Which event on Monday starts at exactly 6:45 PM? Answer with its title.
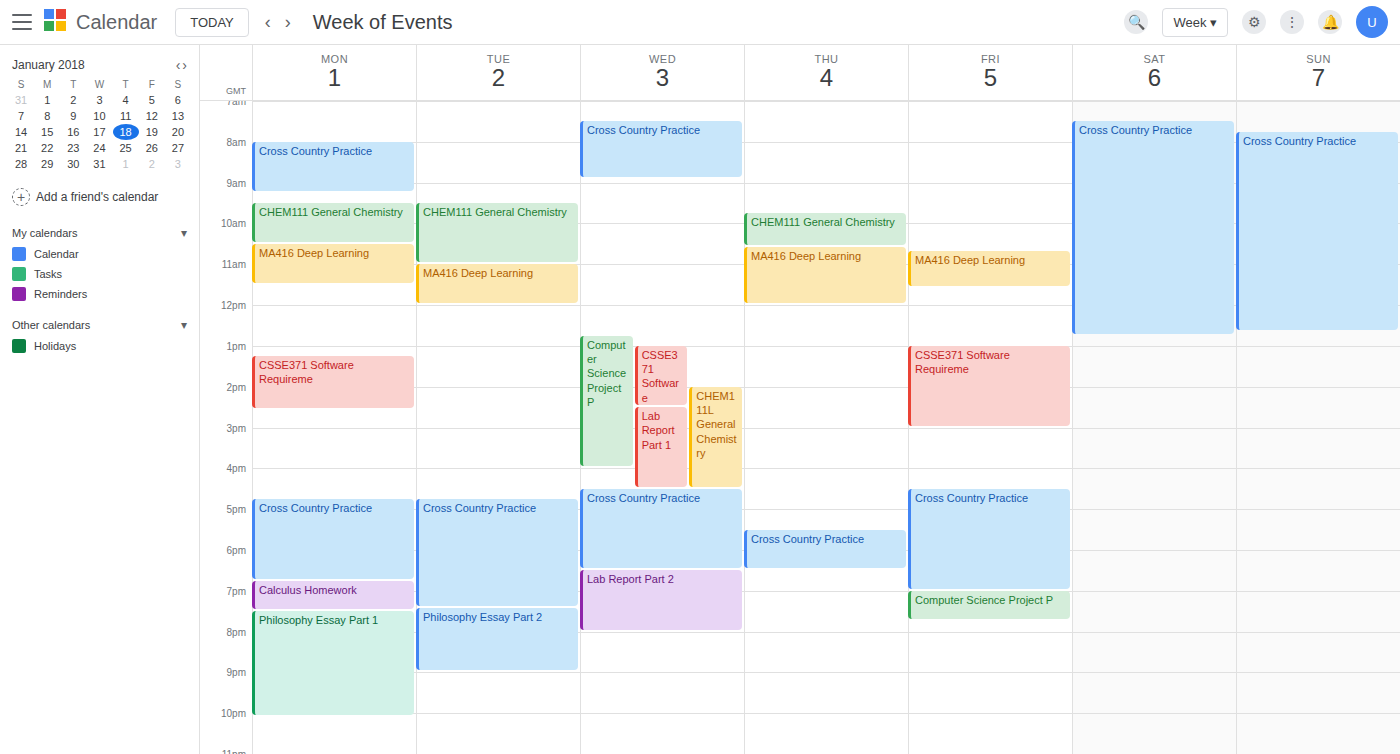
"Calculus Homework"